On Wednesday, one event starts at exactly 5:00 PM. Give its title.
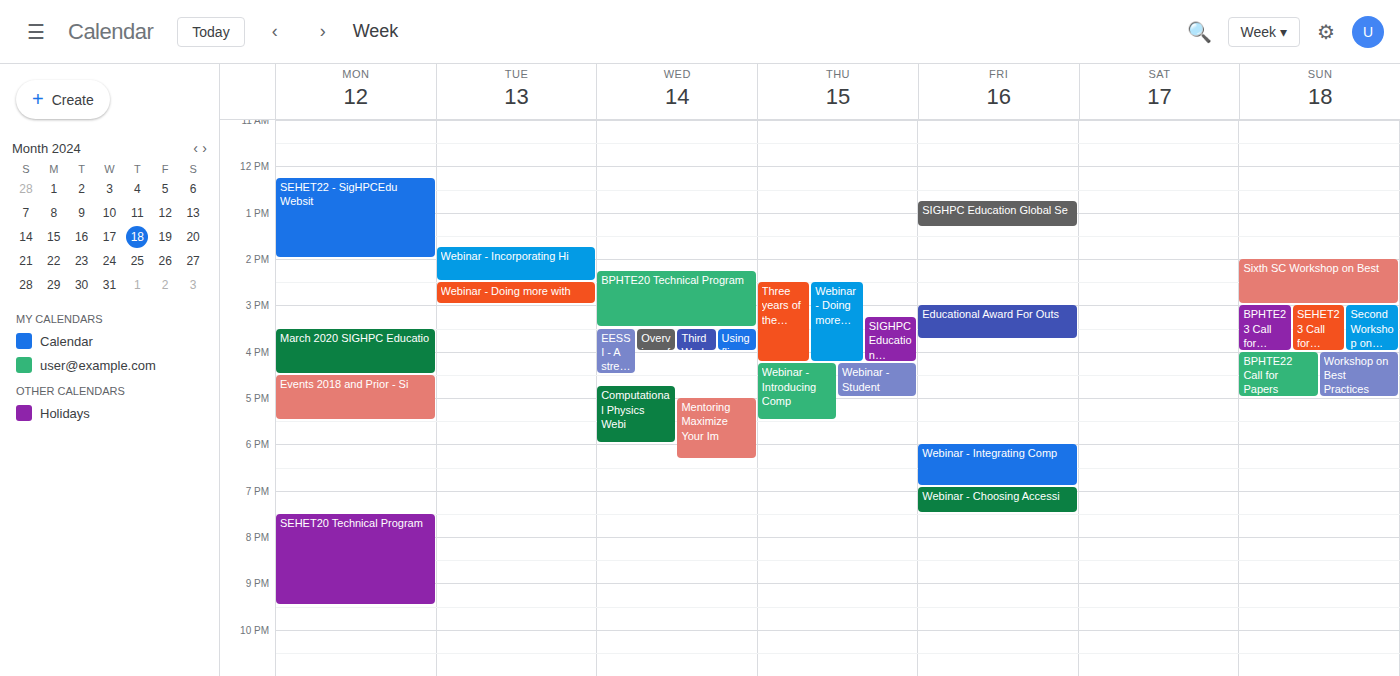
"Mentoring Maximize Your Im"